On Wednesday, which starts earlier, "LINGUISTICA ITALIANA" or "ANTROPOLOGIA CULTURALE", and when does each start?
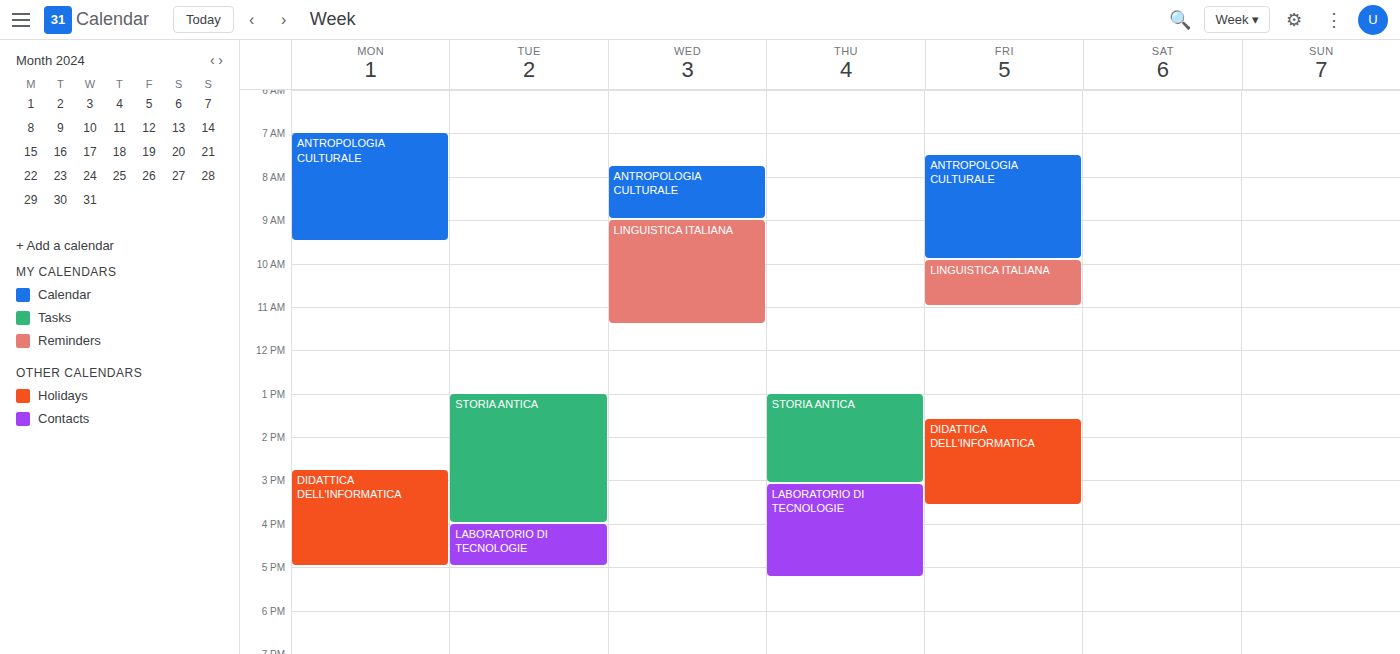
"ANTROPOLOGIA CULTURALE" 7:45 AM; "LINGUISTICA ITALIANA" 9:00 AM.